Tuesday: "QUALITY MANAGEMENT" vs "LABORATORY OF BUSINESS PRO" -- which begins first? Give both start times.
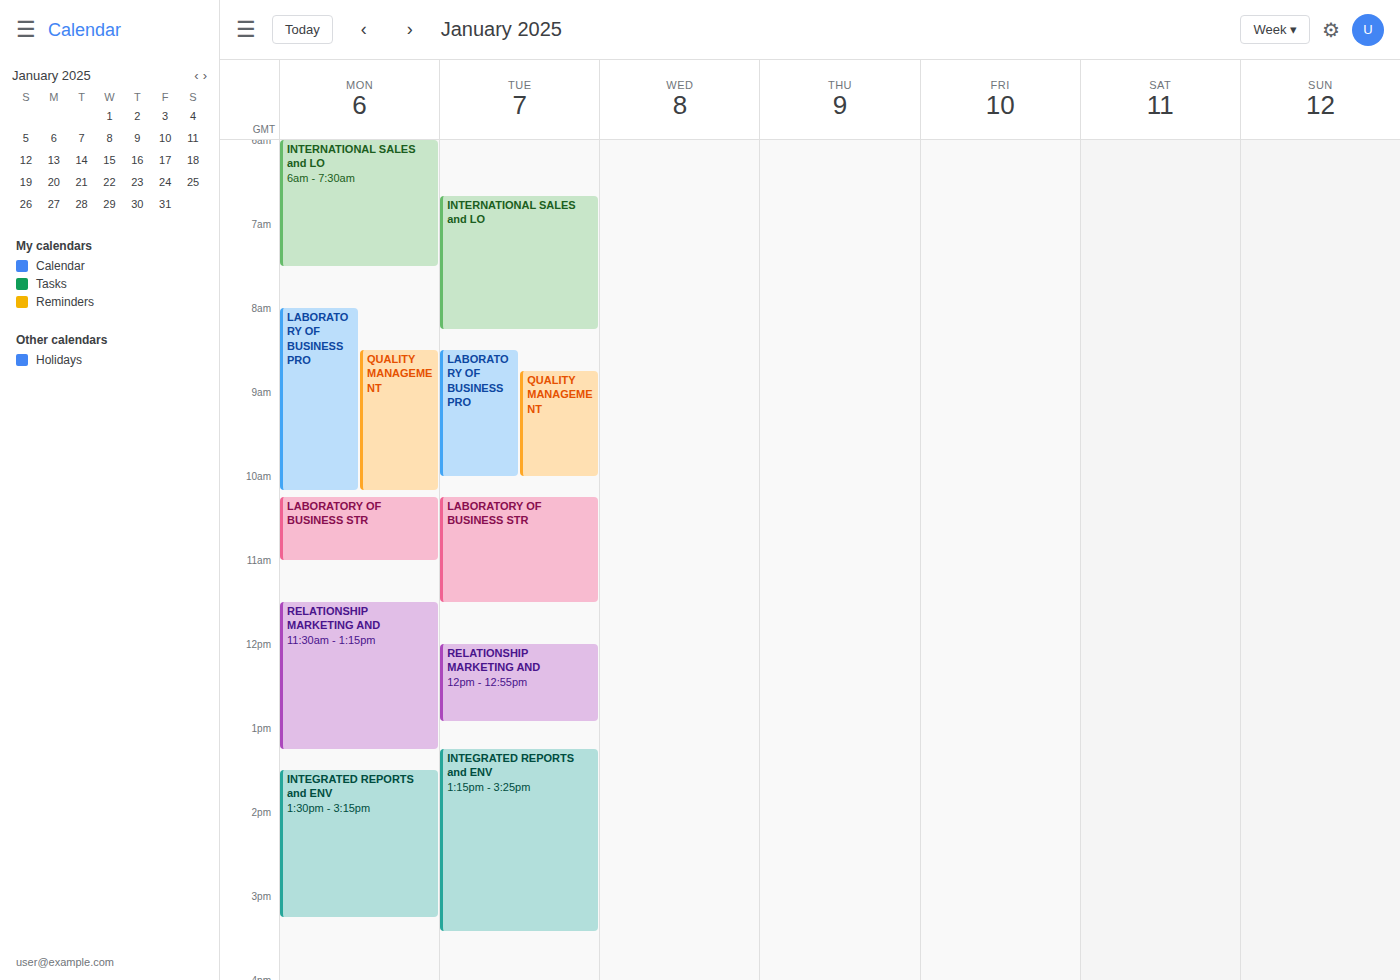
"LABORATORY OF BUSINESS PRO" 08:30; "QUALITY MANAGEMENT" 08:45.